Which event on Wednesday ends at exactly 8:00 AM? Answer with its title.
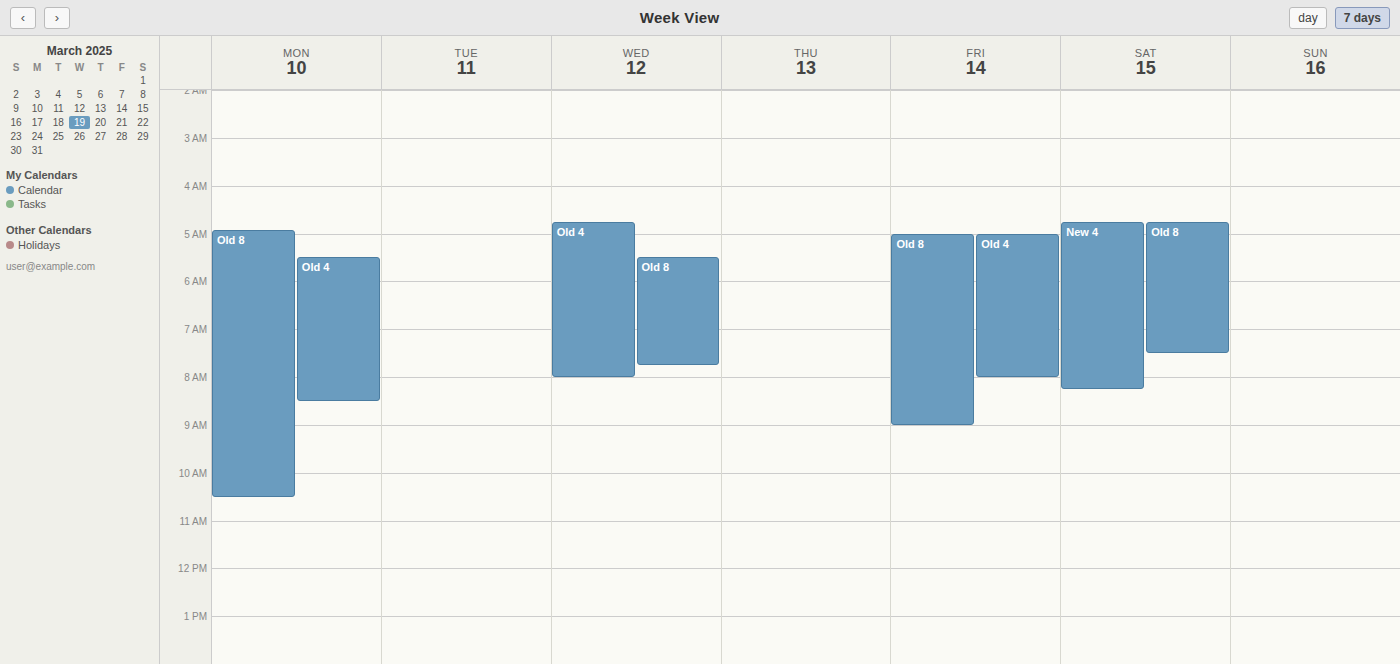
"Old 4"